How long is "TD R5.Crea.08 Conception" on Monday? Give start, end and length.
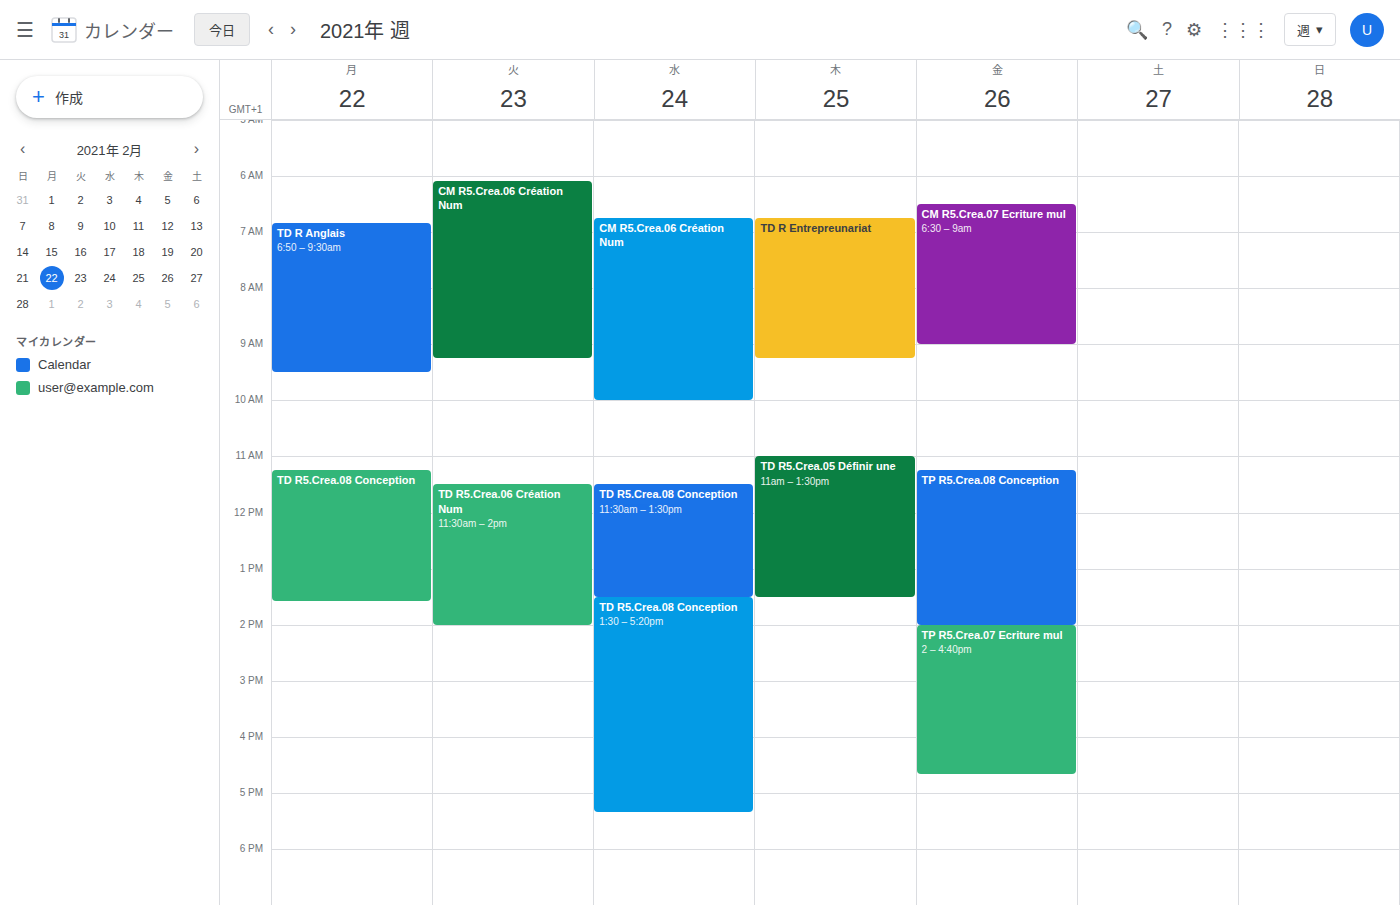
11:15 AM to 1:35 PM, 2 hours 20 minutes